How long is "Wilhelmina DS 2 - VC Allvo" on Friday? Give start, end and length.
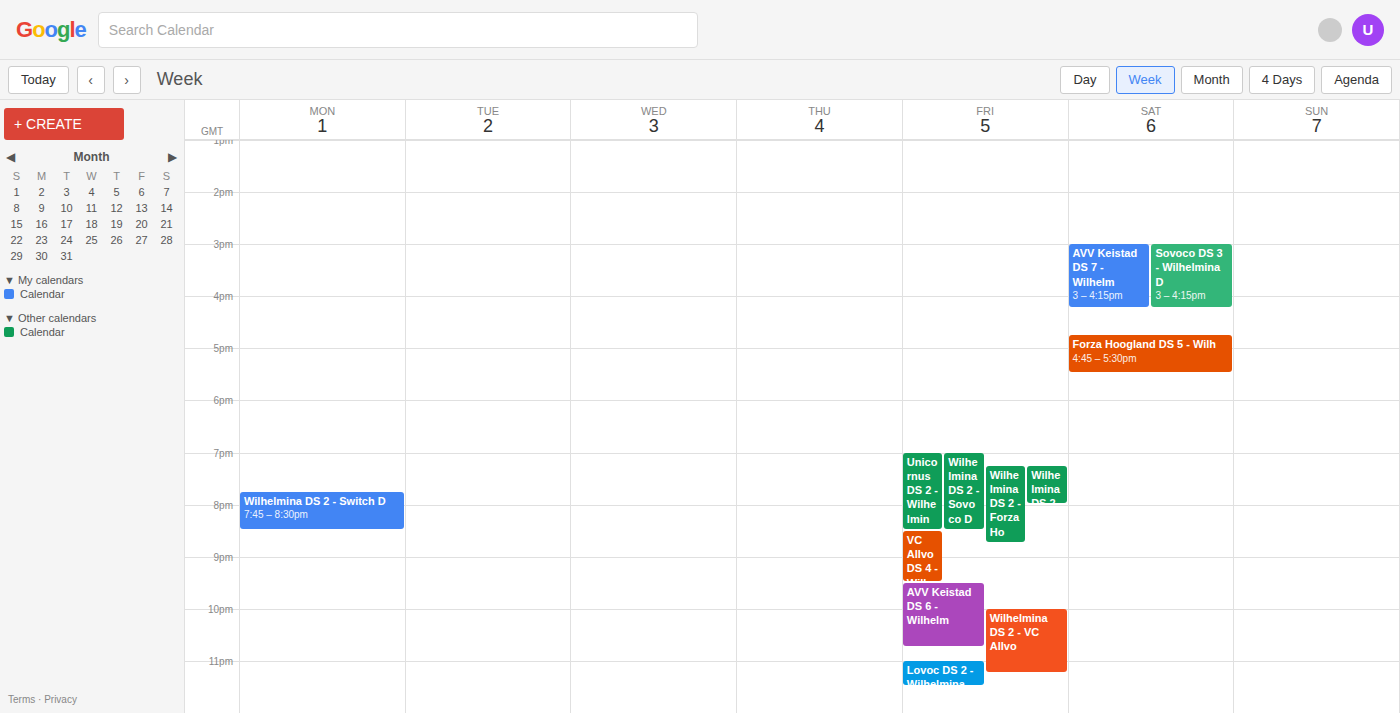
10:00 PM to 11:15 PM, 1 hour 15 minutes